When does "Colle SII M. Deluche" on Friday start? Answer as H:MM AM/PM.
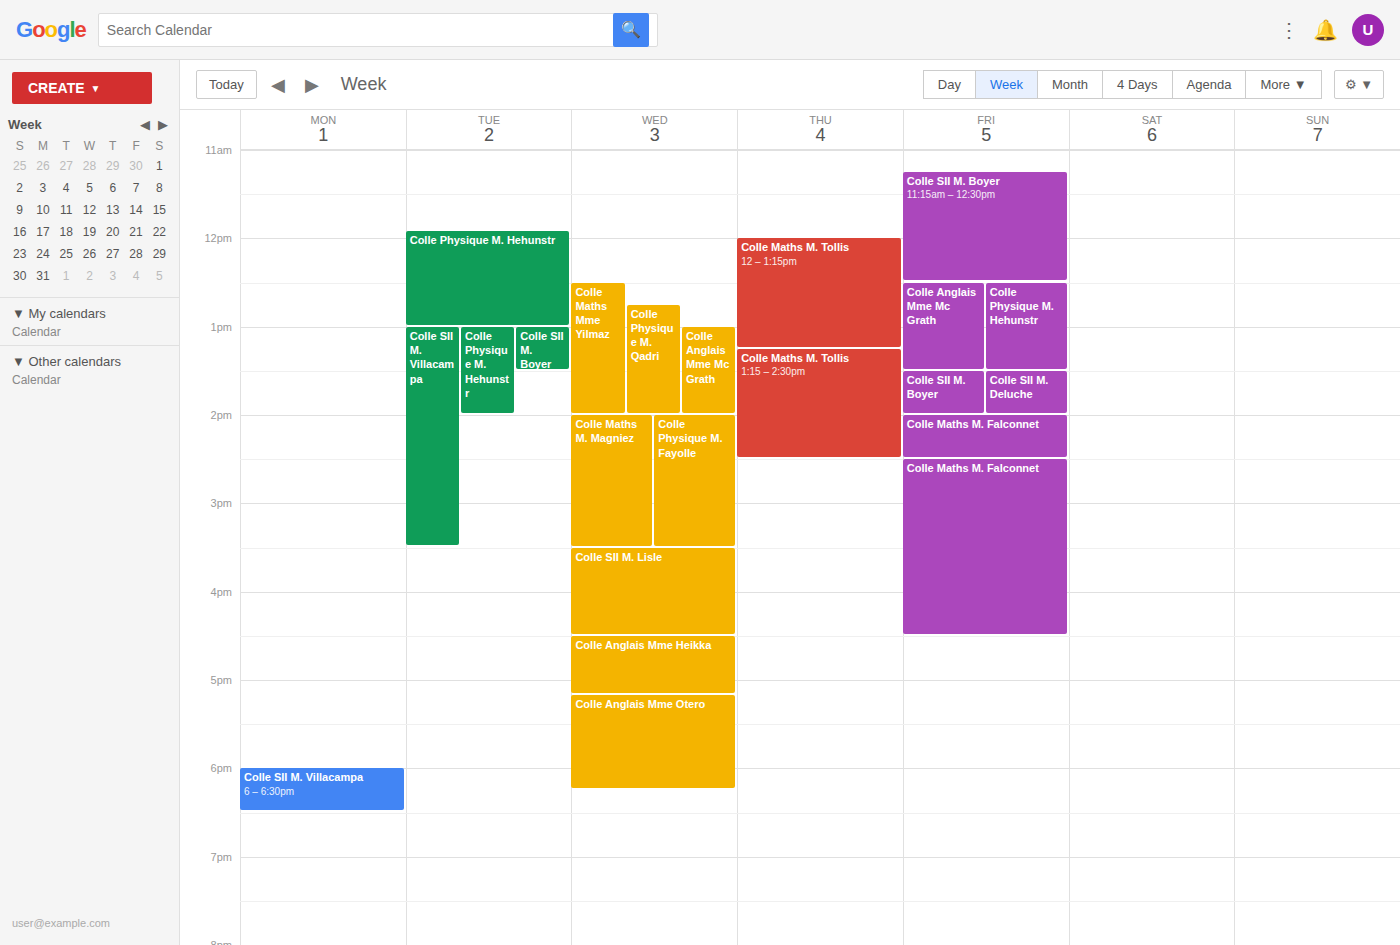
1:30 PM